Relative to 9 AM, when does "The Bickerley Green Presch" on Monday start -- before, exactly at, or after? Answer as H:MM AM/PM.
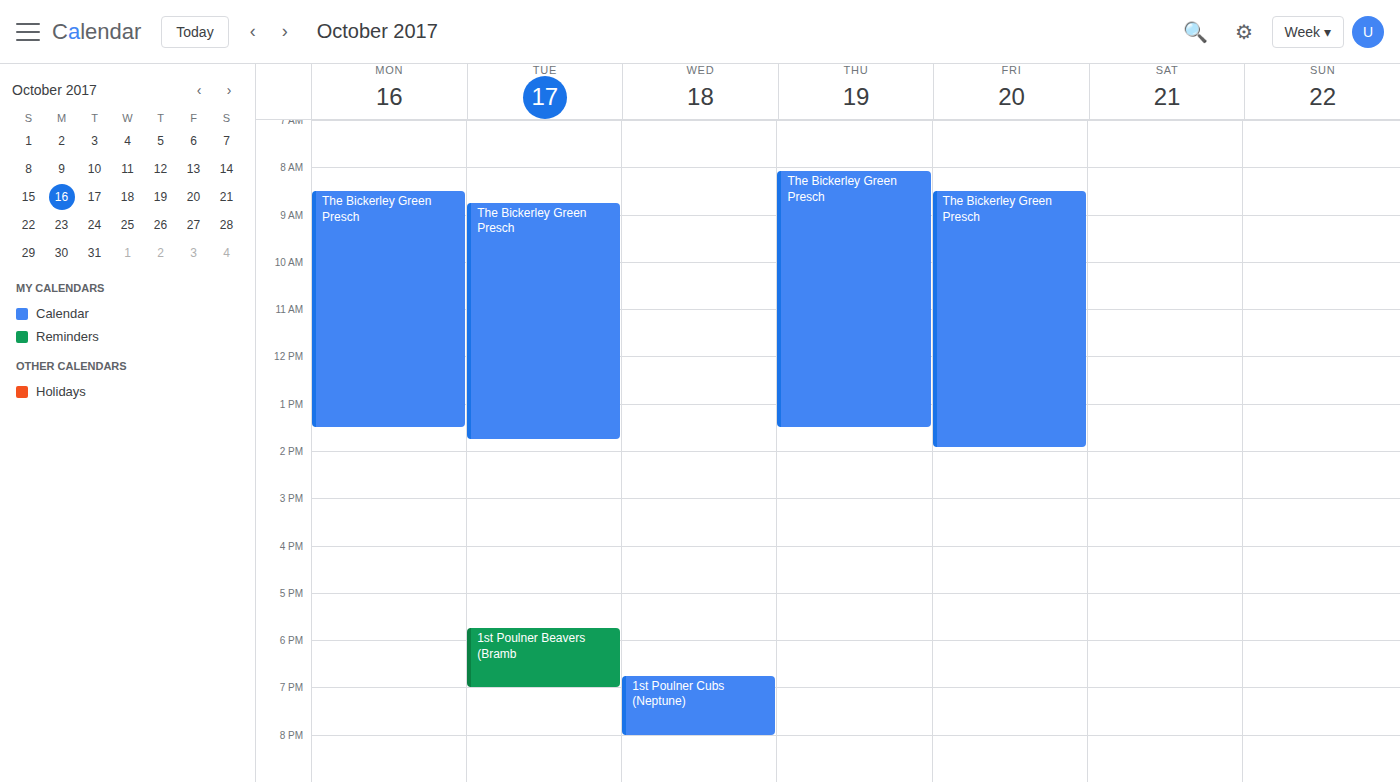
8:30 AM -- before 9 AM, 30 minutes above the 9 AM line.